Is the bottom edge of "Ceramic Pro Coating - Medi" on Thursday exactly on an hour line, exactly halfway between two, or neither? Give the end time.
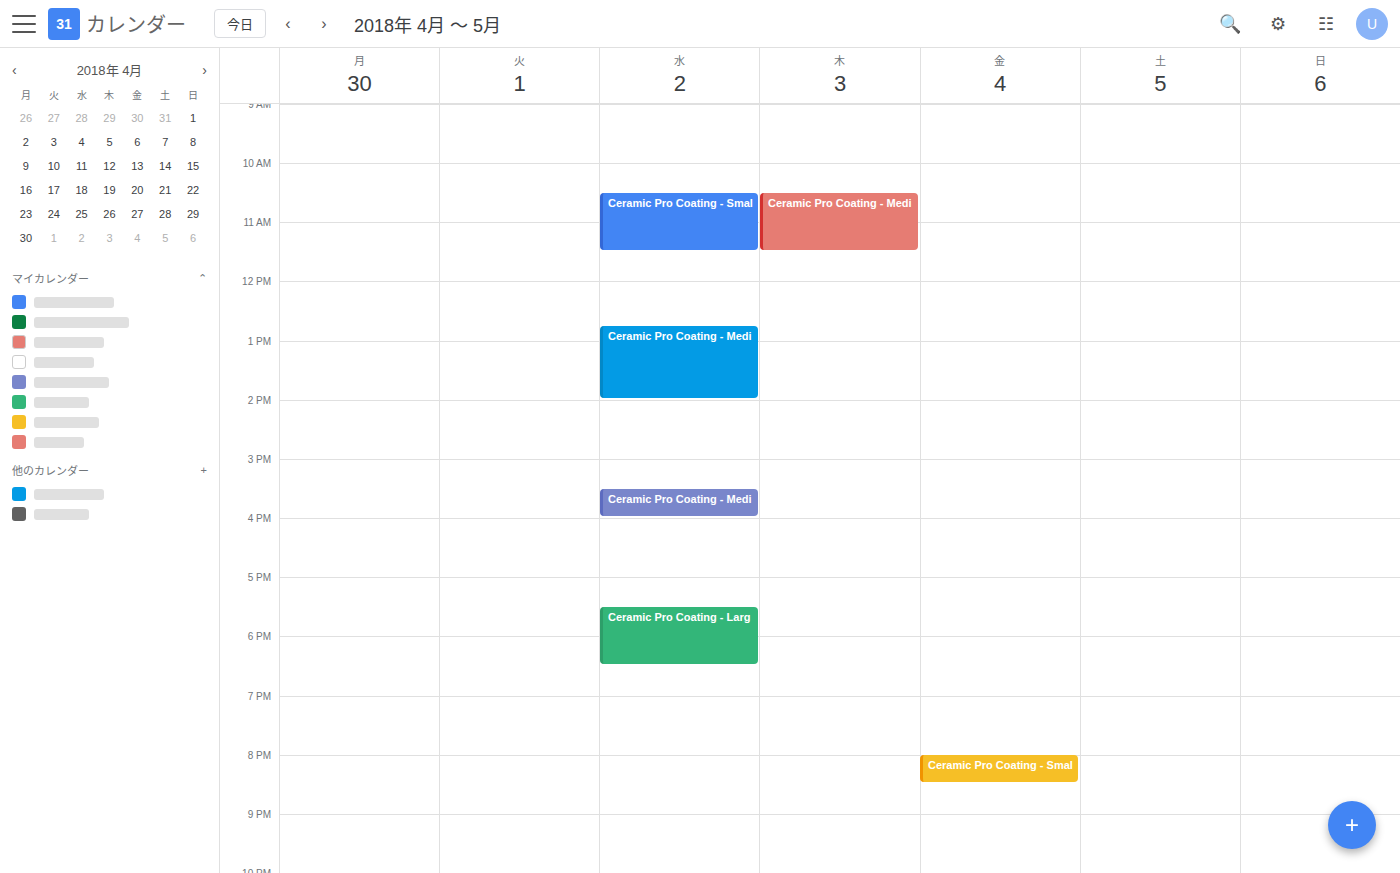
11:30 AM -- halfway between the 11 AM and 12 PM lines.